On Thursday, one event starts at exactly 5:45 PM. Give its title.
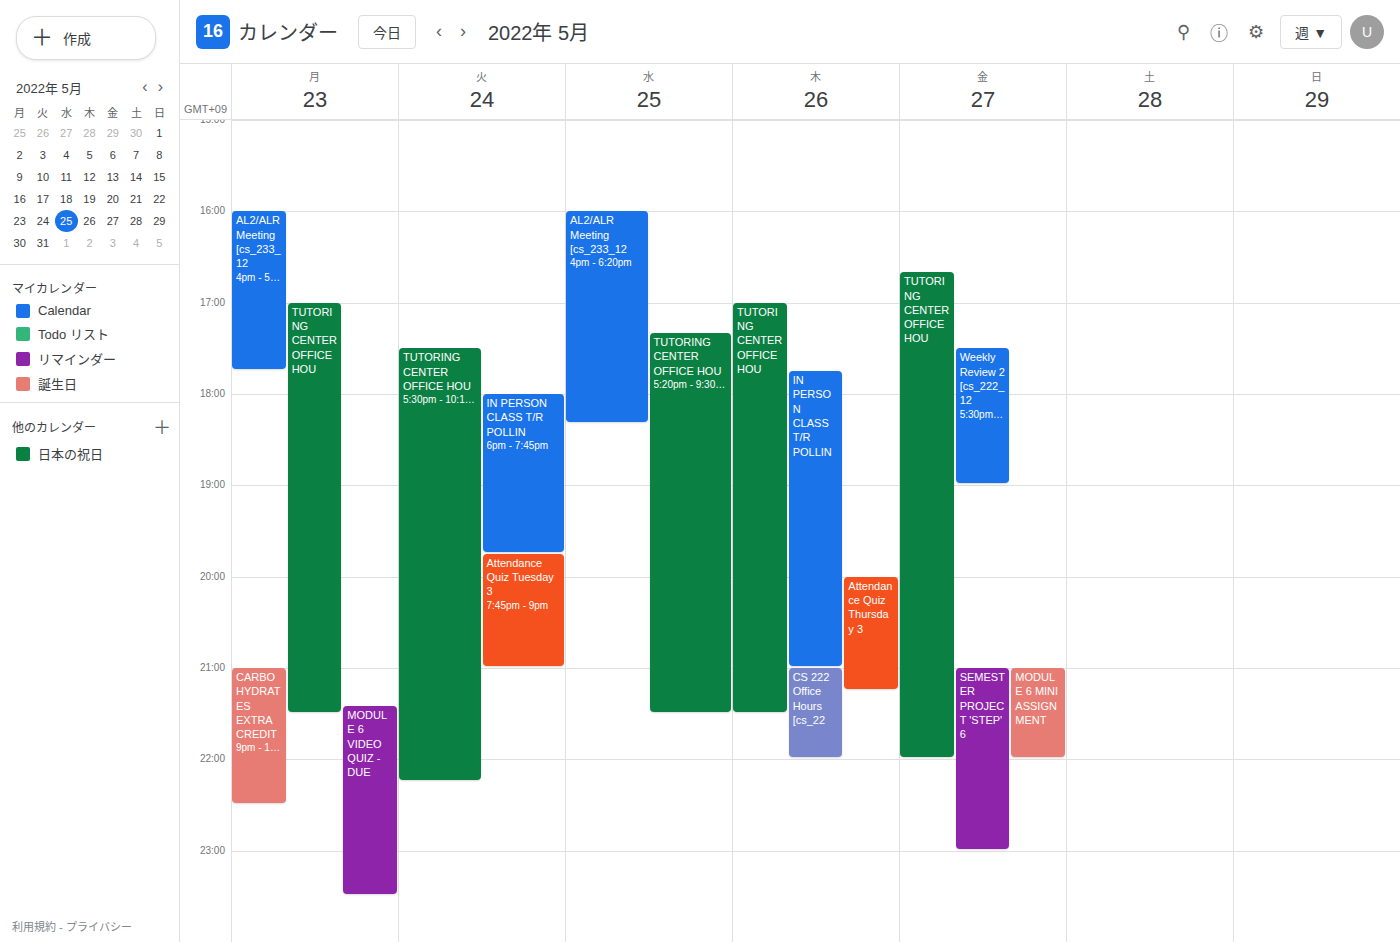
"IN PERSON CLASS T/R POLLIN"